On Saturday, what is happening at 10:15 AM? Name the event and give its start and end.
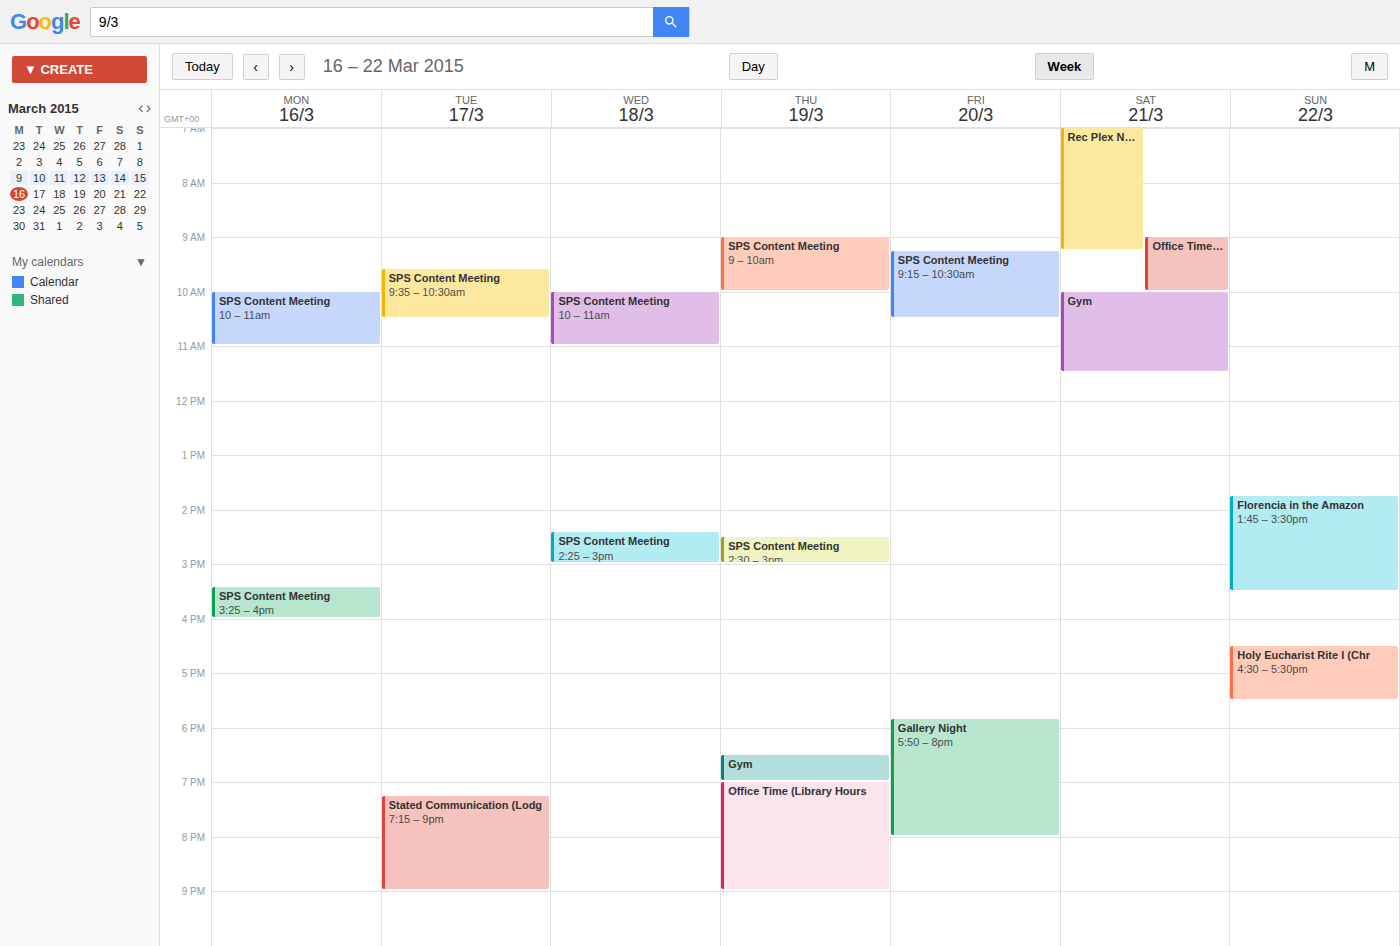
"Gym", 10:00 AM to 11:30 AM